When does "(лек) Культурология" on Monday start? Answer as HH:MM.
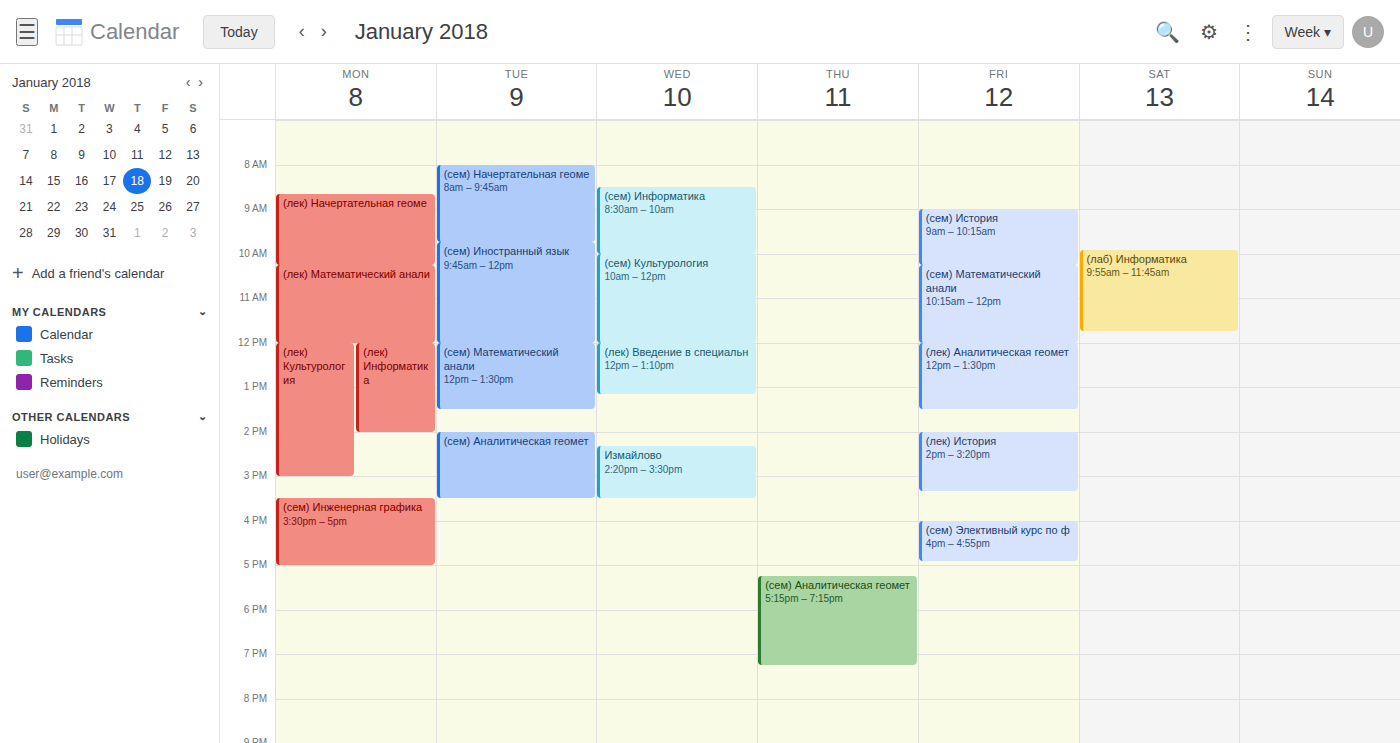
12:00